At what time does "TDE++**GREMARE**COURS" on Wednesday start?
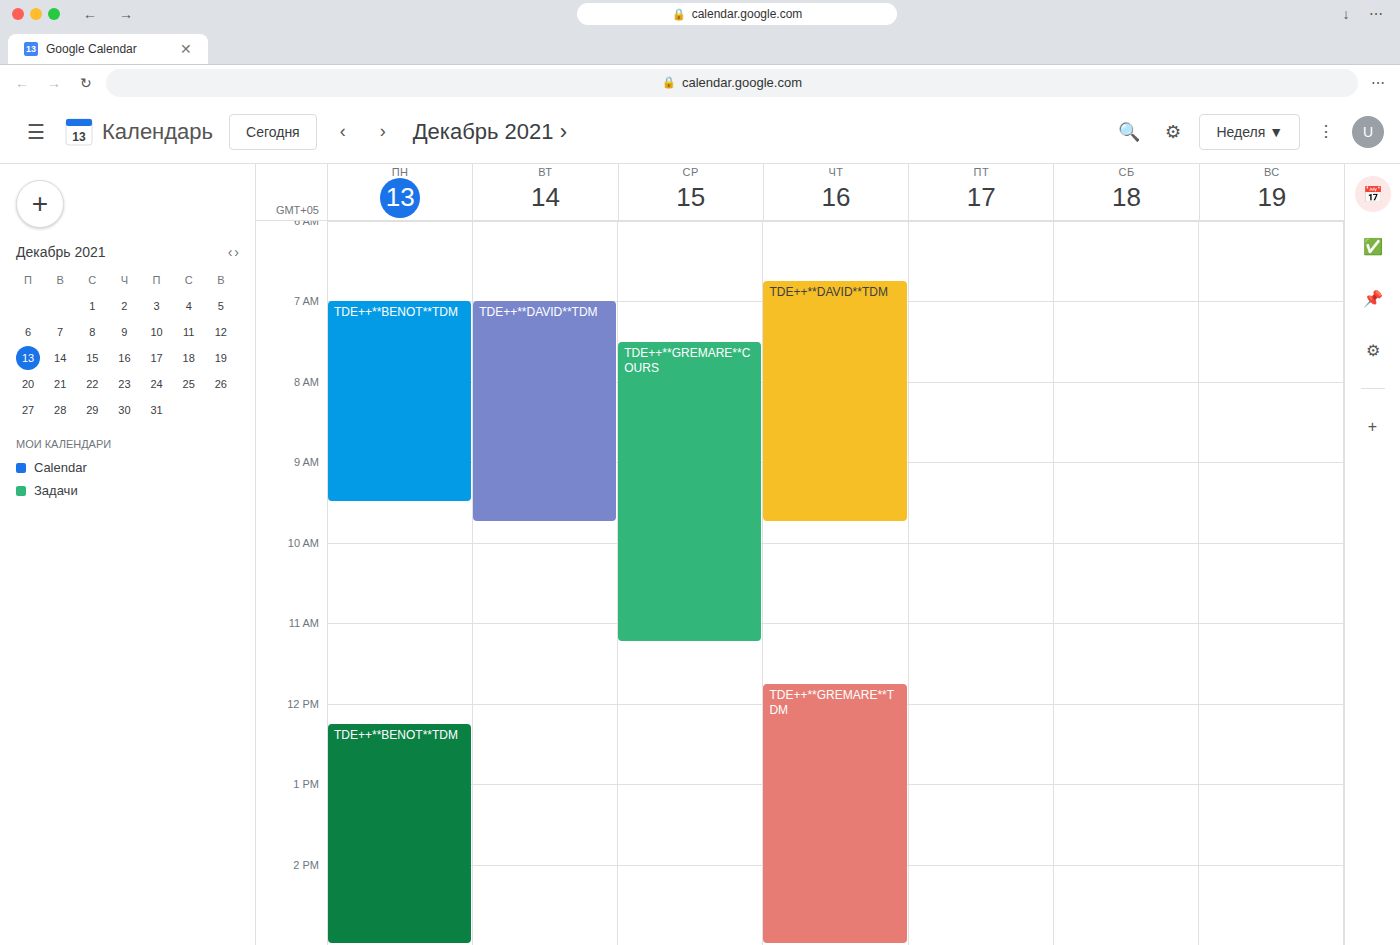
7:30 AM